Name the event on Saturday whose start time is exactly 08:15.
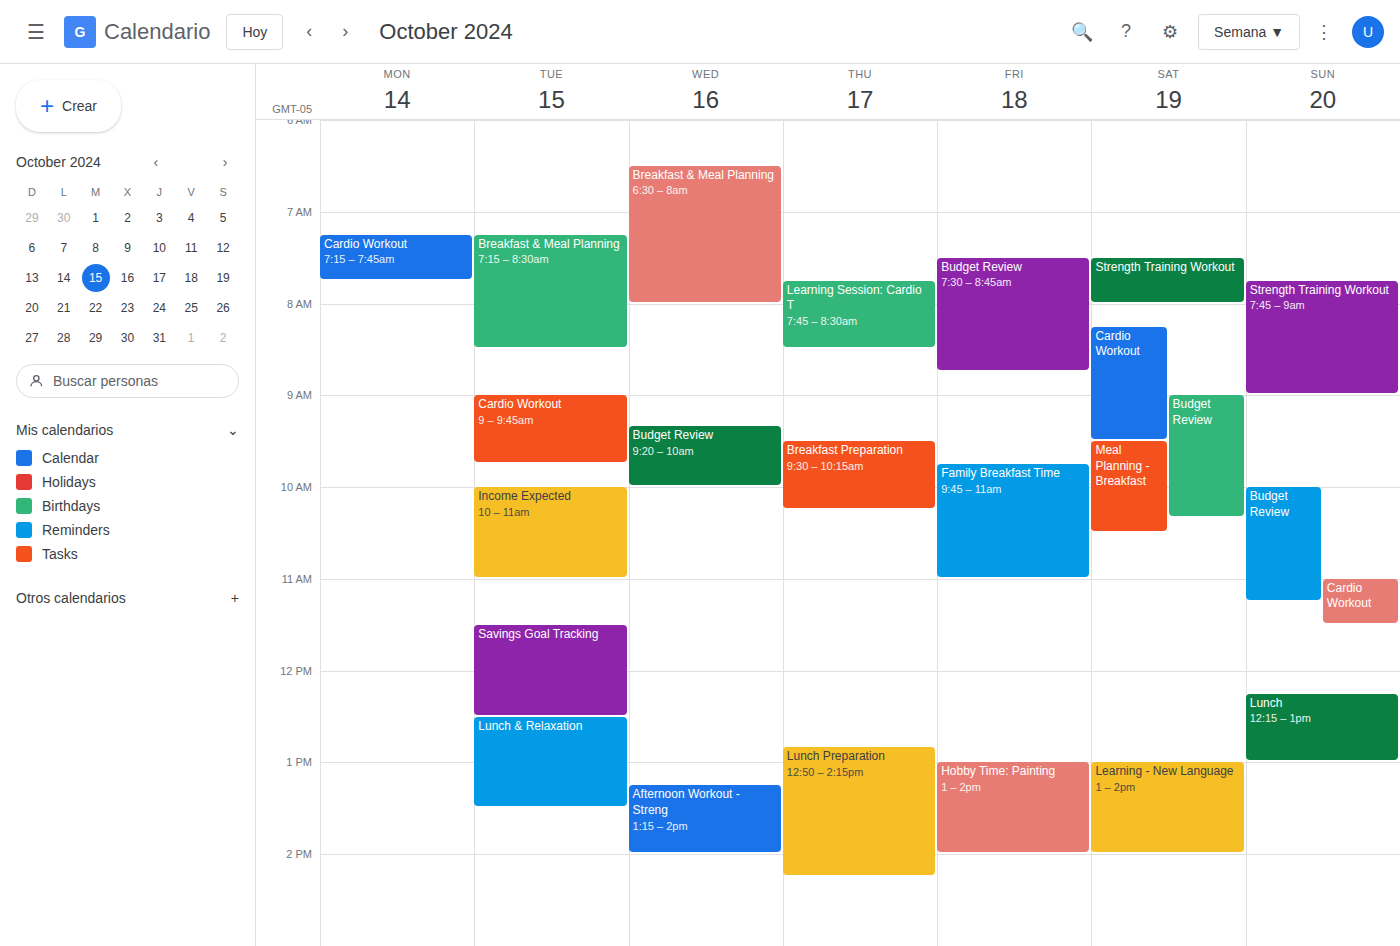
"Cardio Workout"